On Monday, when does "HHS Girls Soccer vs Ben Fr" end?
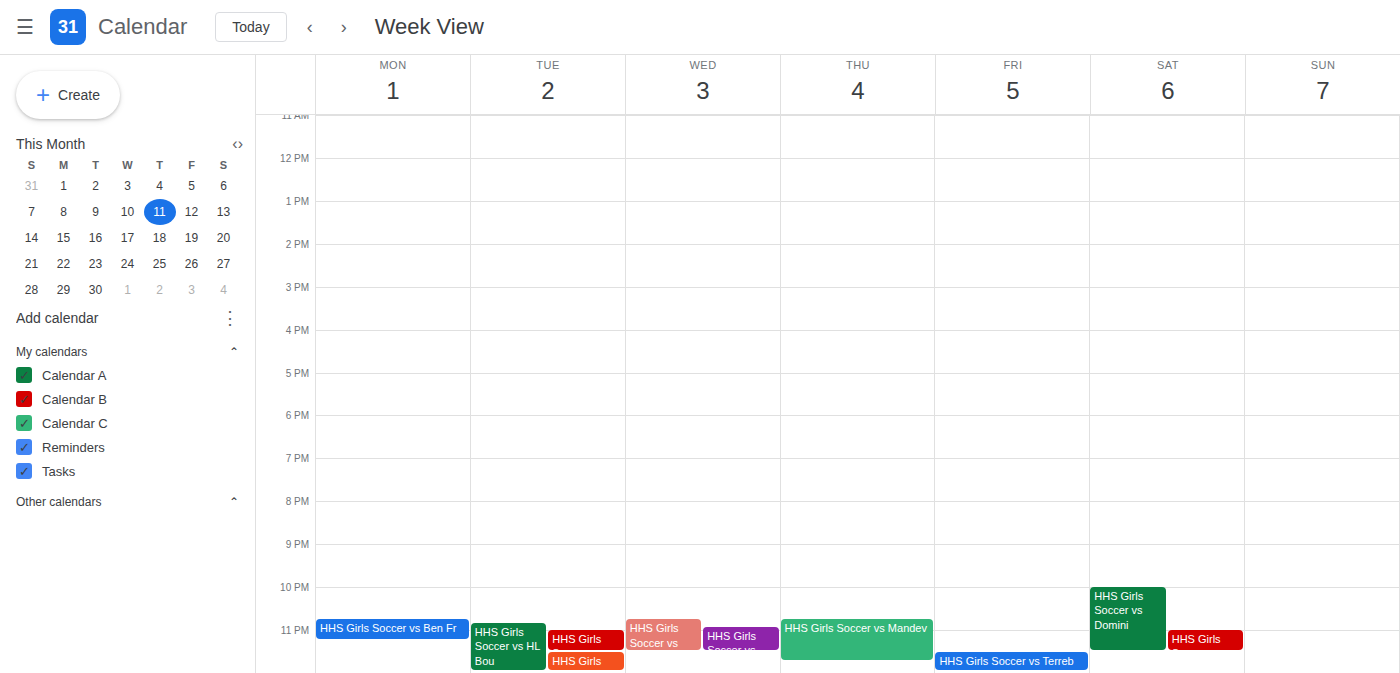
11:15 PM